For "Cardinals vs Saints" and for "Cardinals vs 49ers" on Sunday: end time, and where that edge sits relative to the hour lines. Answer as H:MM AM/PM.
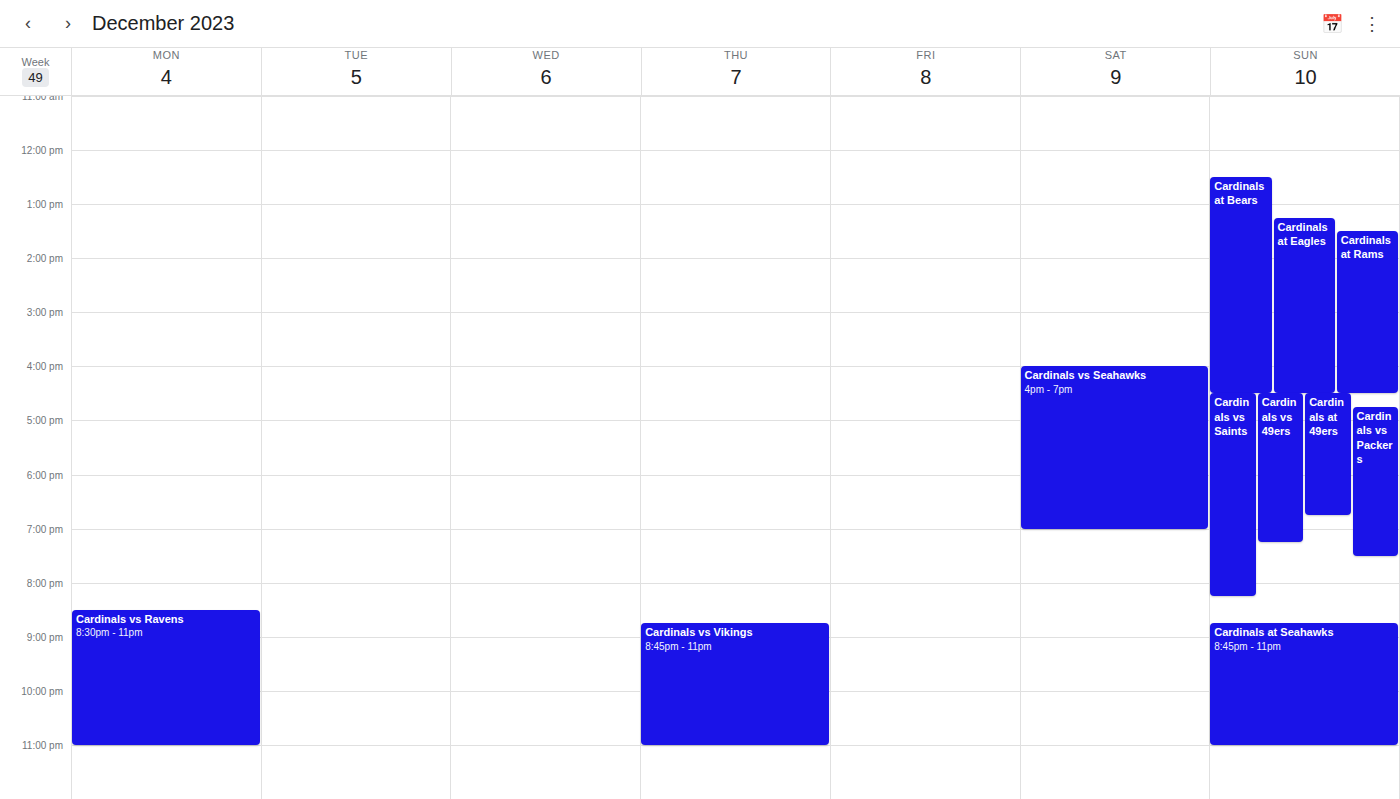
"Cardinals vs Saints": 8:15 PM, neither: a quarter of the way from the 8 PM line to the 9 PM line. "Cardinals vs 49ers": 7:15 PM, neither: a quarter of the way from the 7 PM line to the 8 PM line.